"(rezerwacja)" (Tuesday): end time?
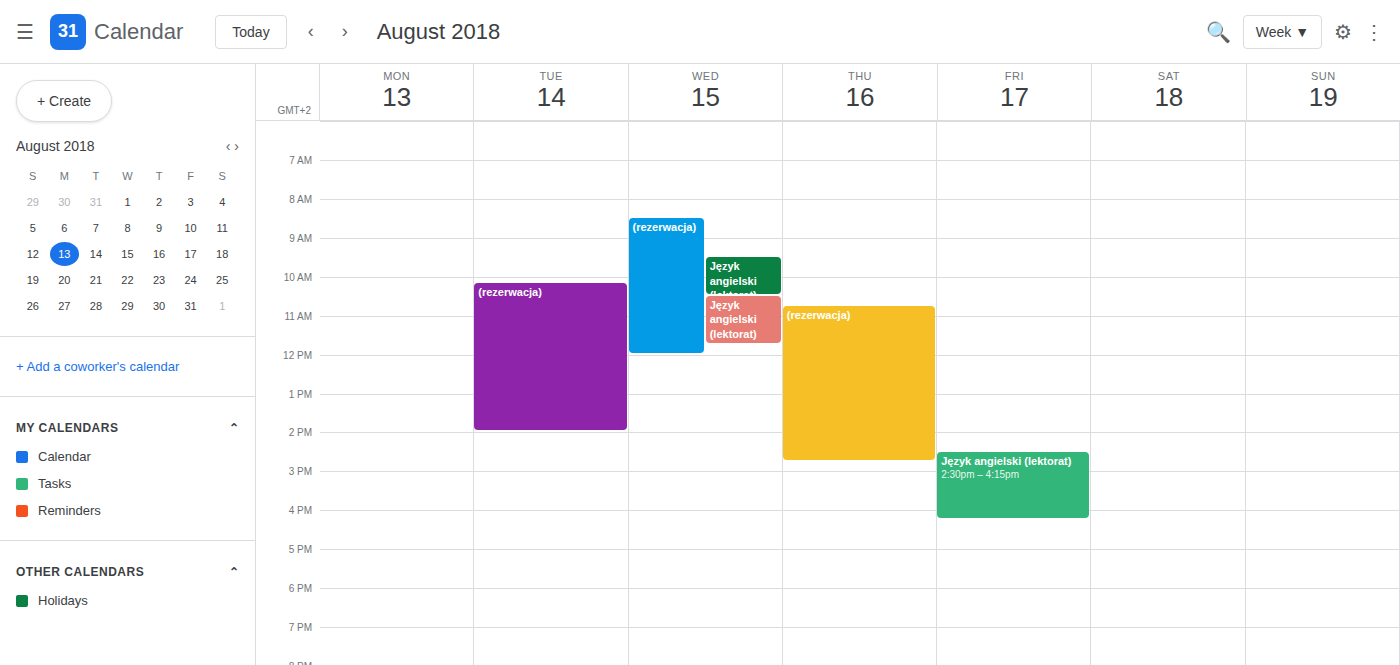
2:00 PM